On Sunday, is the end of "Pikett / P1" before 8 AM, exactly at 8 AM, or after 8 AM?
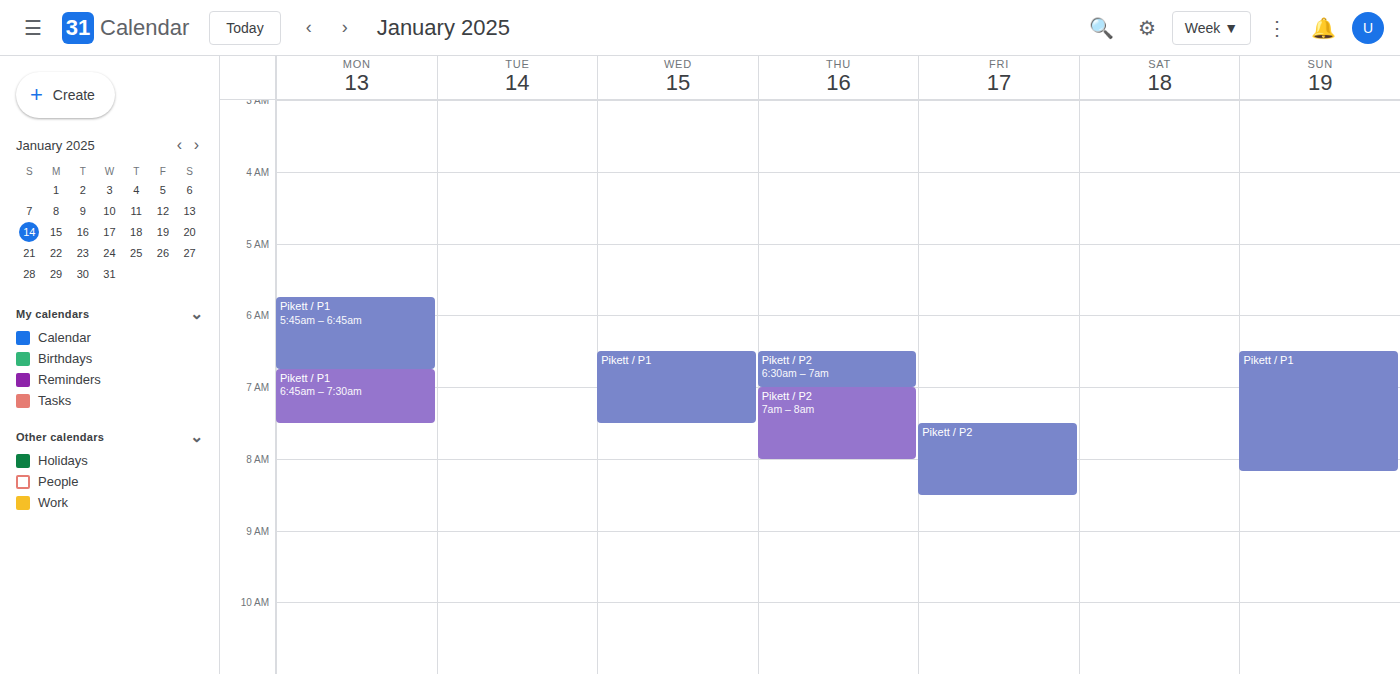
8:10 AM -- after 8 AM, 10 minutes below the 8 AM line.